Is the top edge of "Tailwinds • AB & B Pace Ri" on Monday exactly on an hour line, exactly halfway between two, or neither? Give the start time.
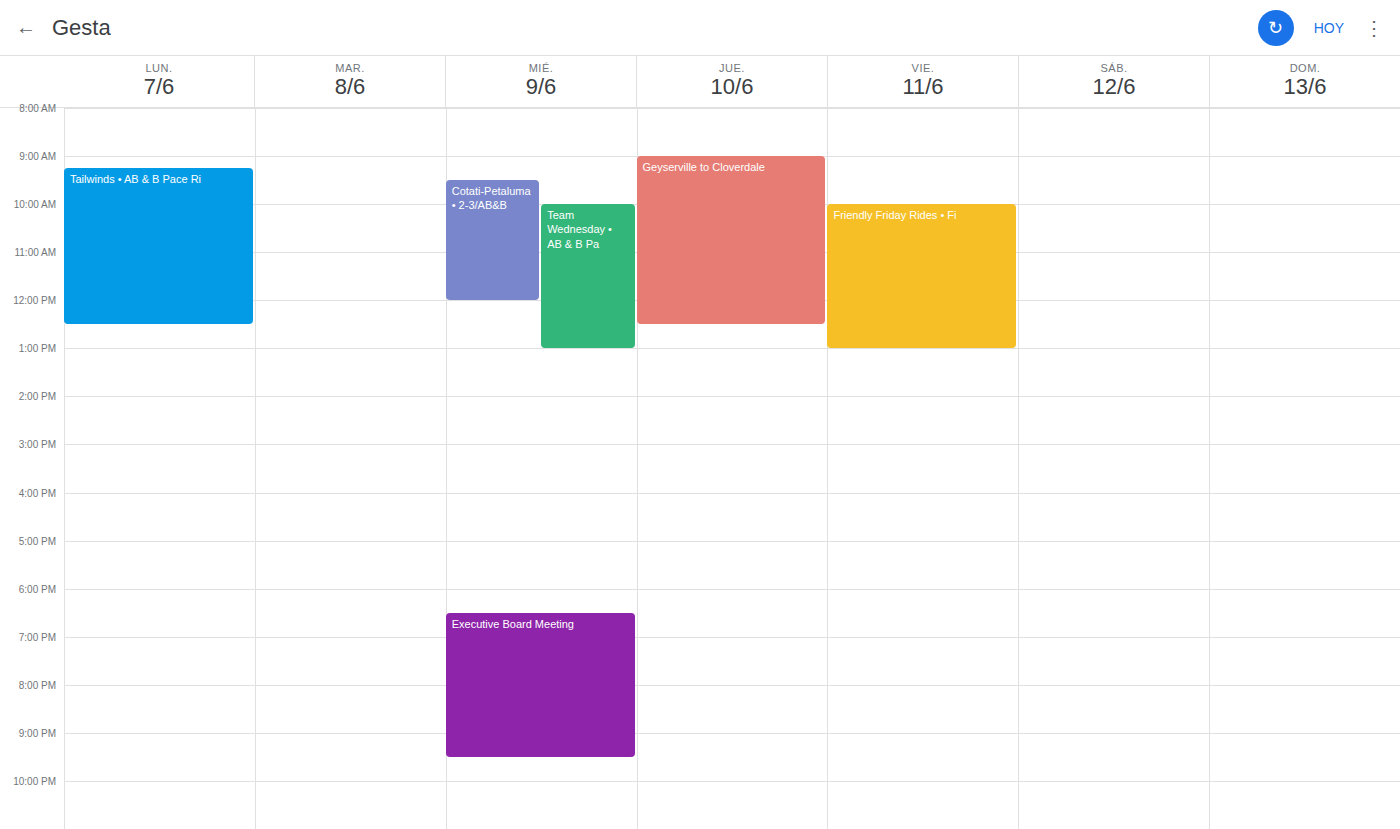
9:15 AM -- neither: a quarter of the way from the 9 AM line to the 10 AM line.